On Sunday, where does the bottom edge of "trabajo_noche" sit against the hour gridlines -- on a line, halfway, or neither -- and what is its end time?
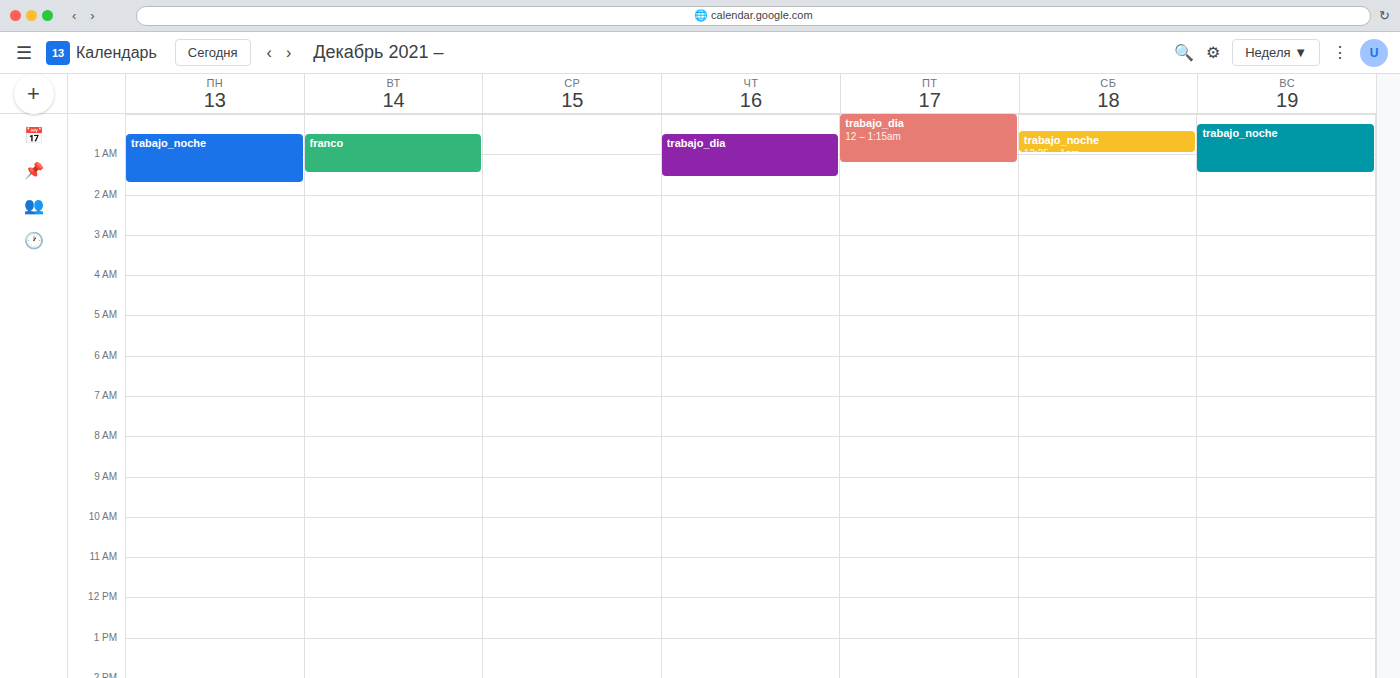
1:30 AM -- halfway between the 1 AM and 2 AM lines.